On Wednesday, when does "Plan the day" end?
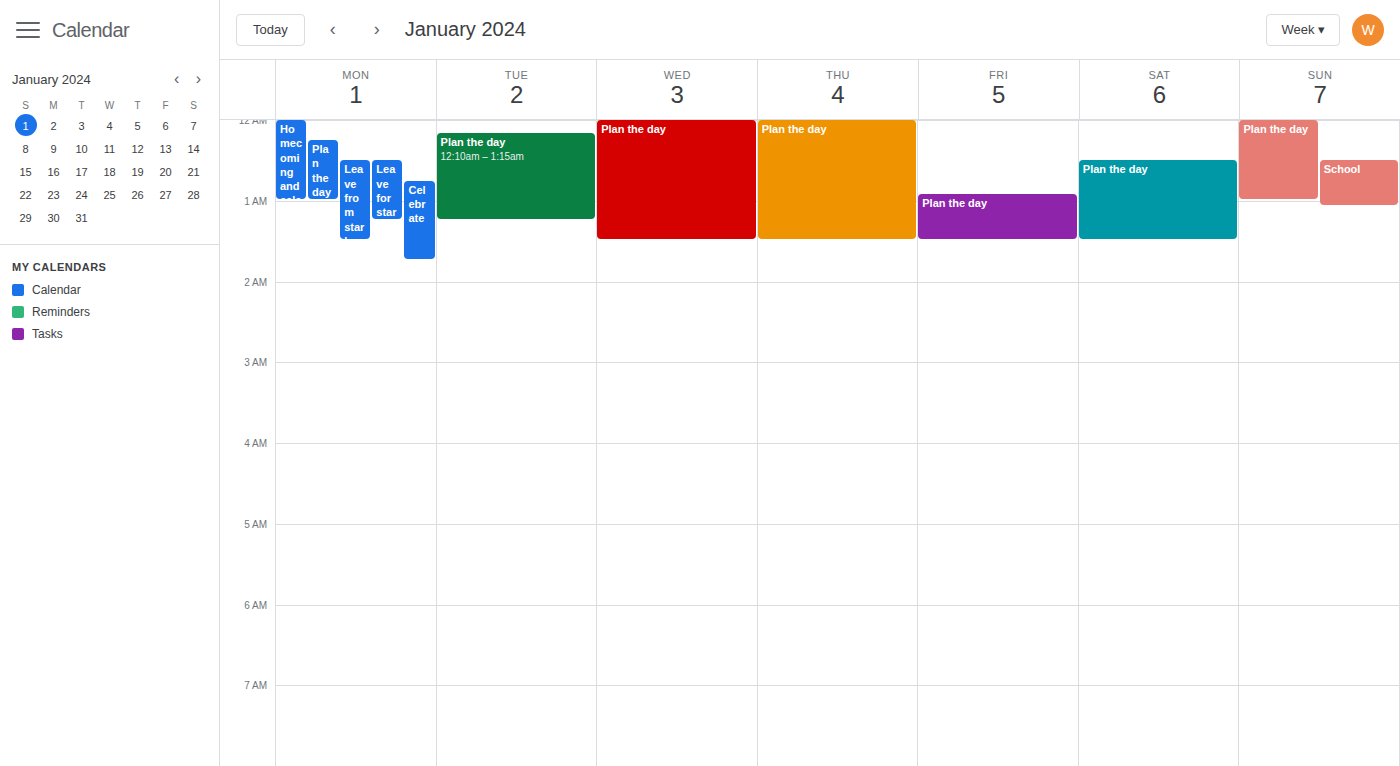
1:30 AM